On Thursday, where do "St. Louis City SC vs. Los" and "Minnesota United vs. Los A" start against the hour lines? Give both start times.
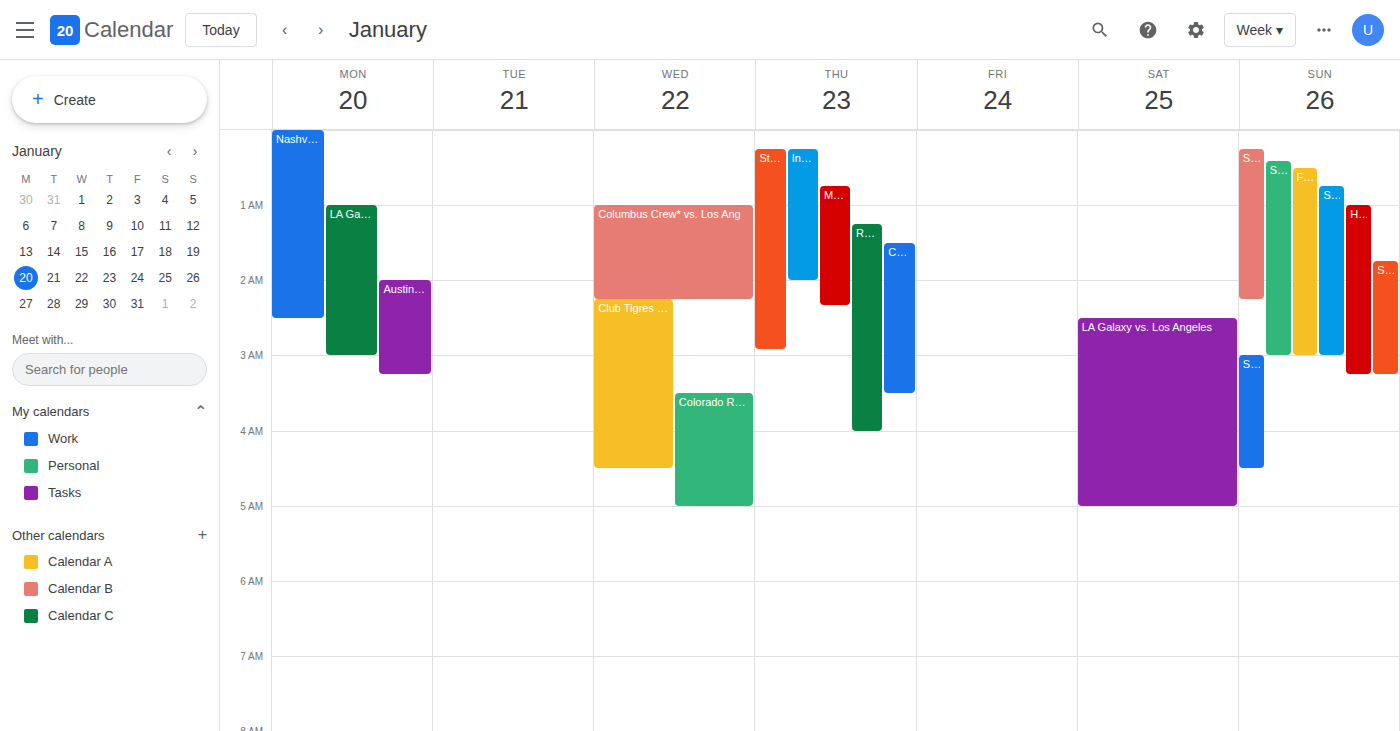
"St. Louis City SC vs. Los": 12:15 AM, neither: a quarter of the way from the 12 AM line to the 1 AM line. "Minnesota United vs. Los A": 12:45 AM, neither: three quarters of the way from the 12 AM line to the 1 AM line.